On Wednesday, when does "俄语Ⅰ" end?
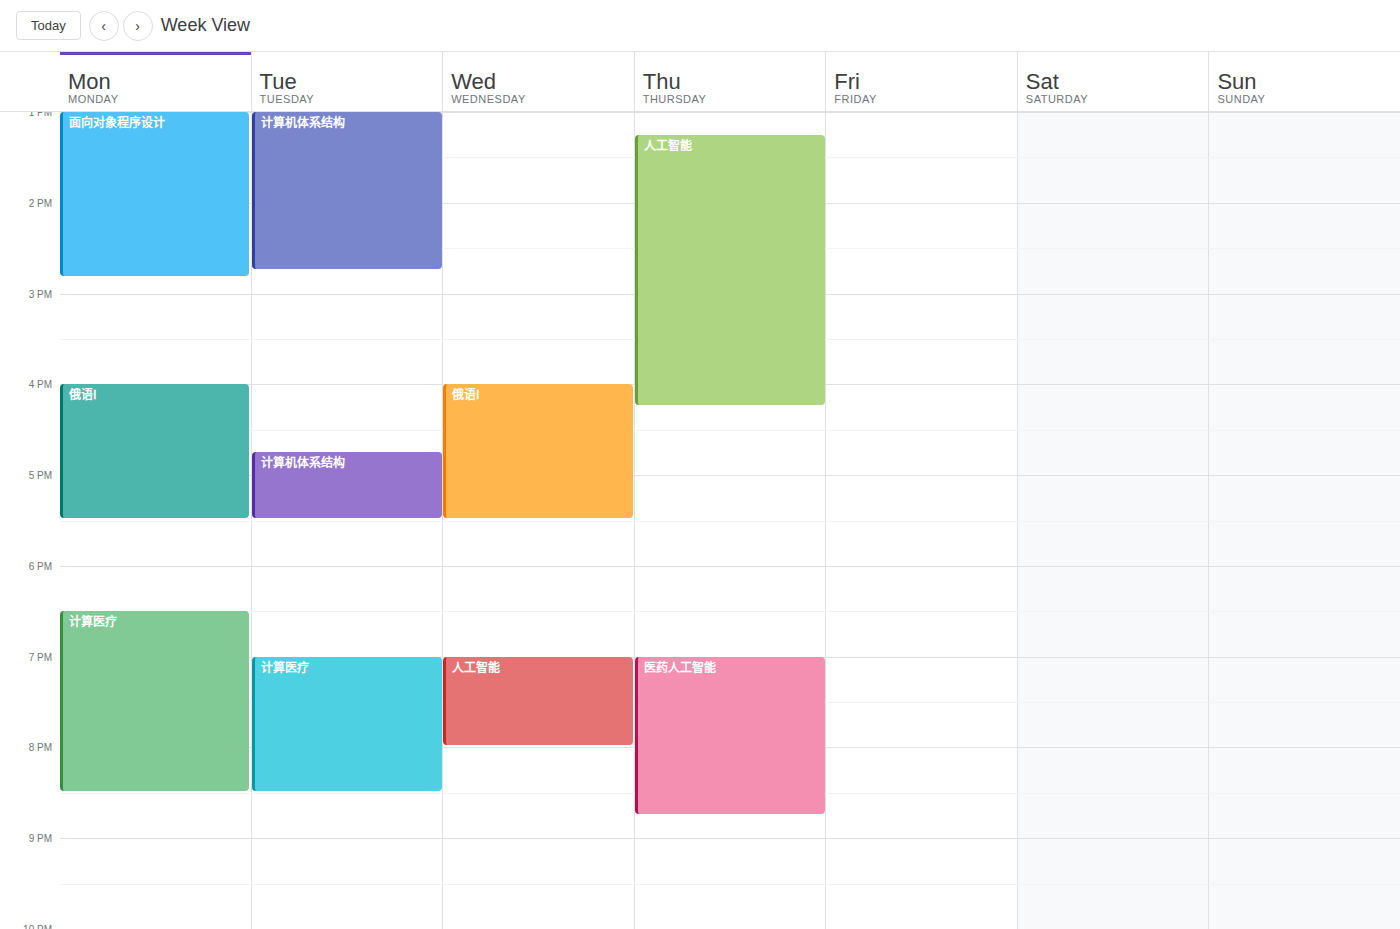
5:30 PM